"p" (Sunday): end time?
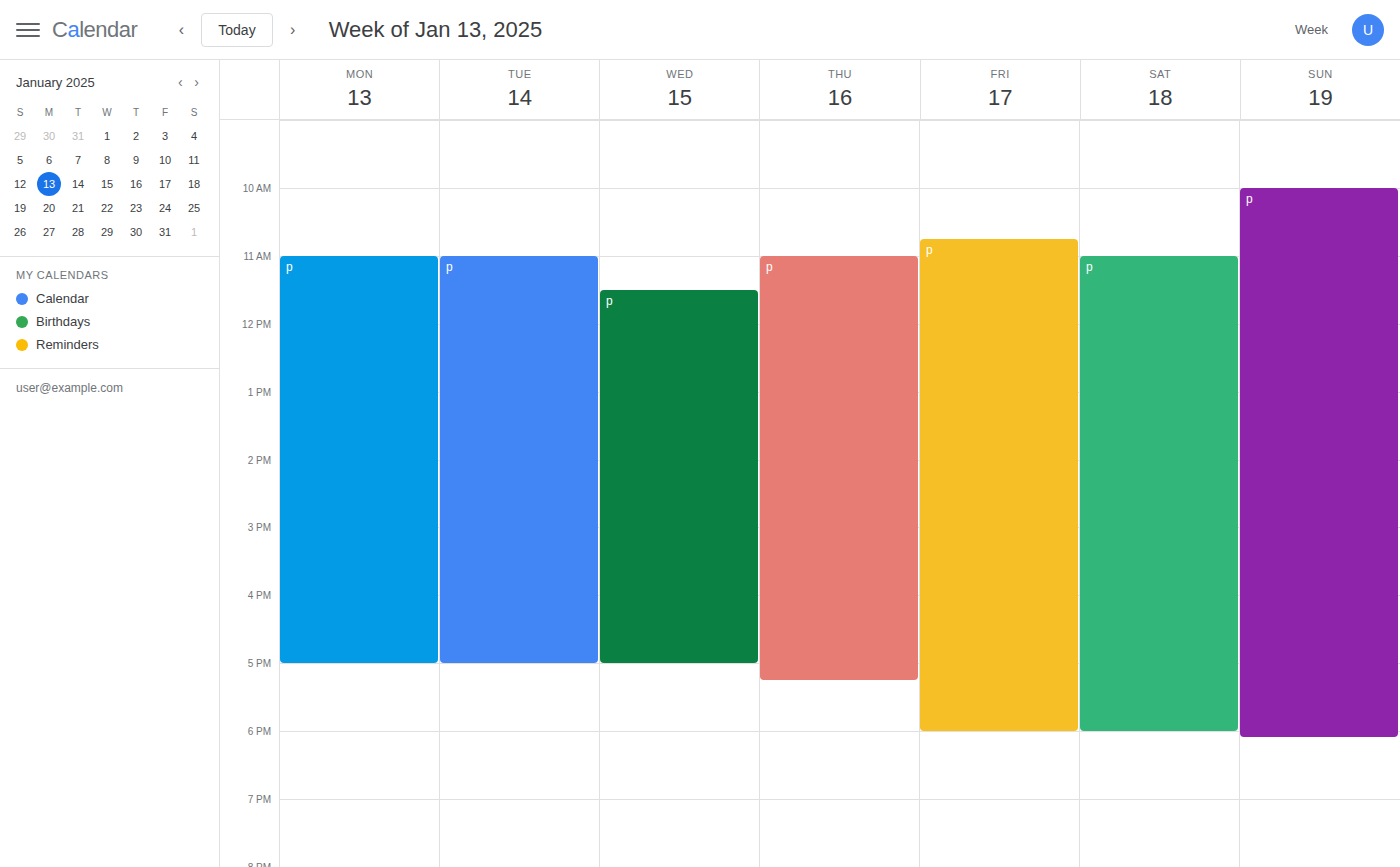
6:05 PM